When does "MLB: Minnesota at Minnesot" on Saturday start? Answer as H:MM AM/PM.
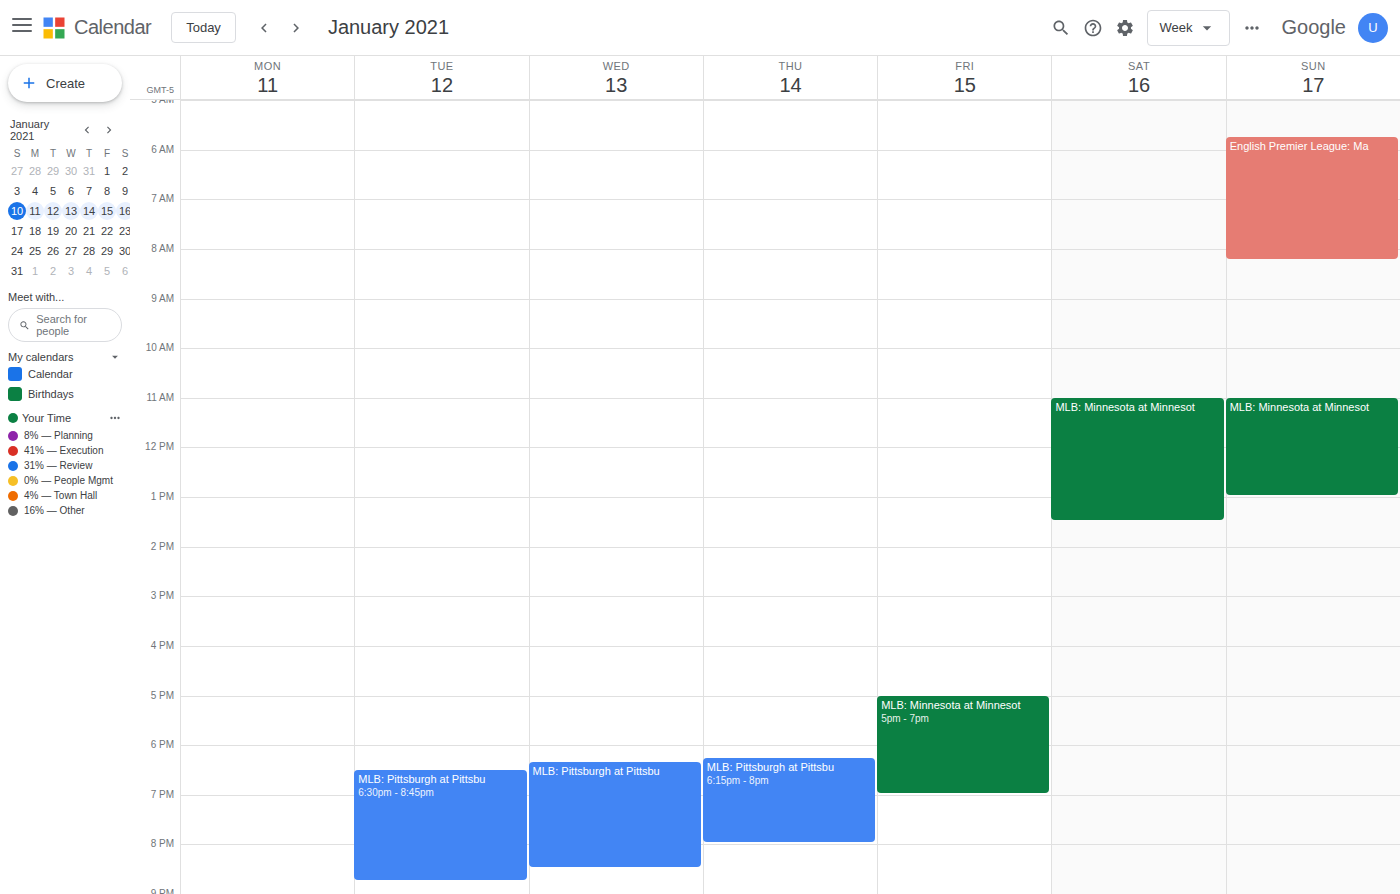
11:00 AM